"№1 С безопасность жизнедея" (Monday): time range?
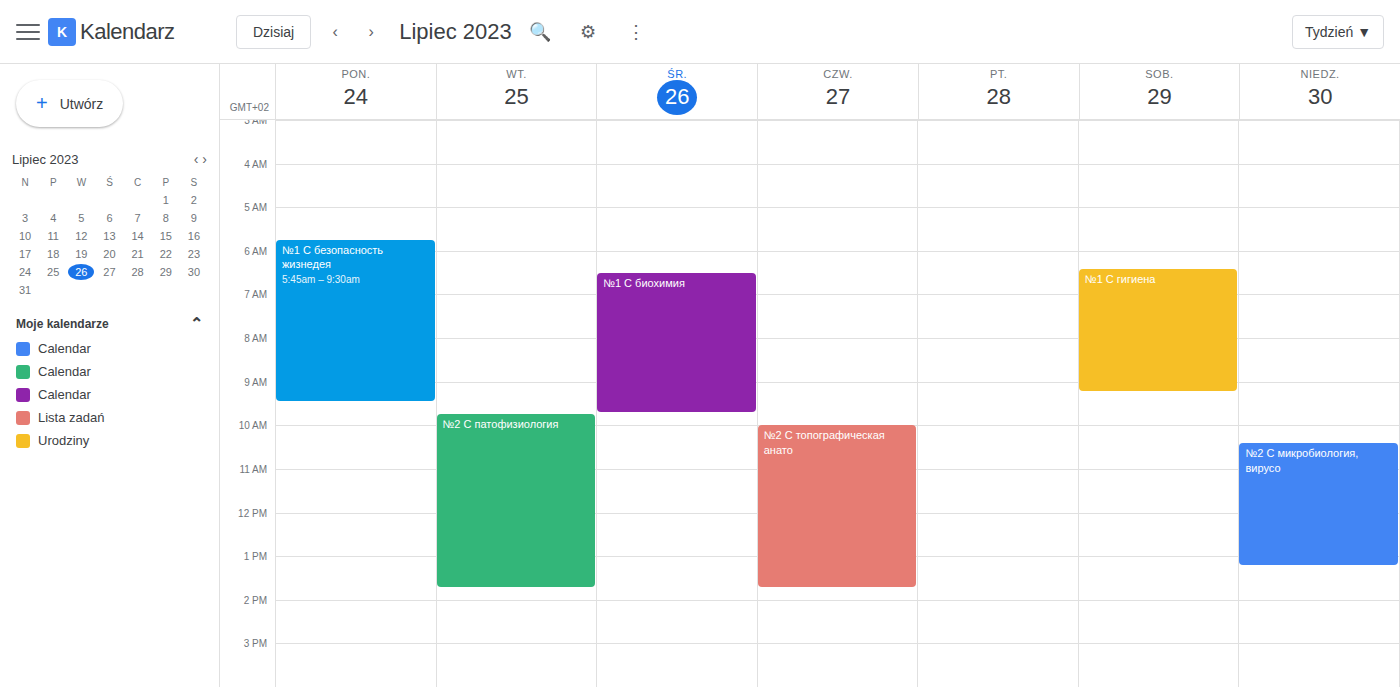
5:45 AM to 9:30 AM